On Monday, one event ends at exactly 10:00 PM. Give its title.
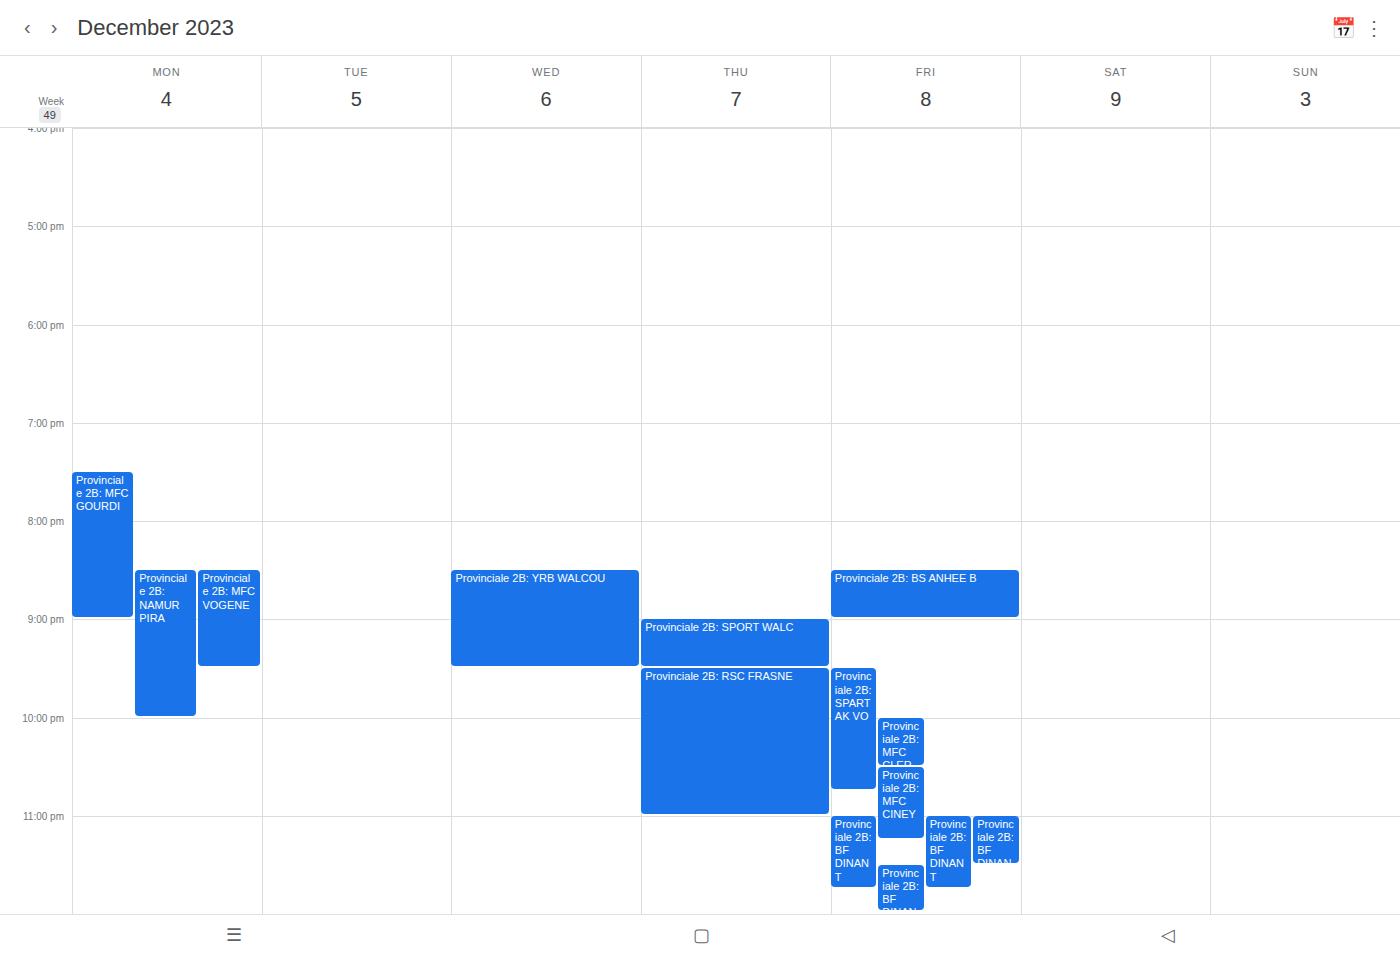
"Provinciale 2B: NAMUR PIRA"